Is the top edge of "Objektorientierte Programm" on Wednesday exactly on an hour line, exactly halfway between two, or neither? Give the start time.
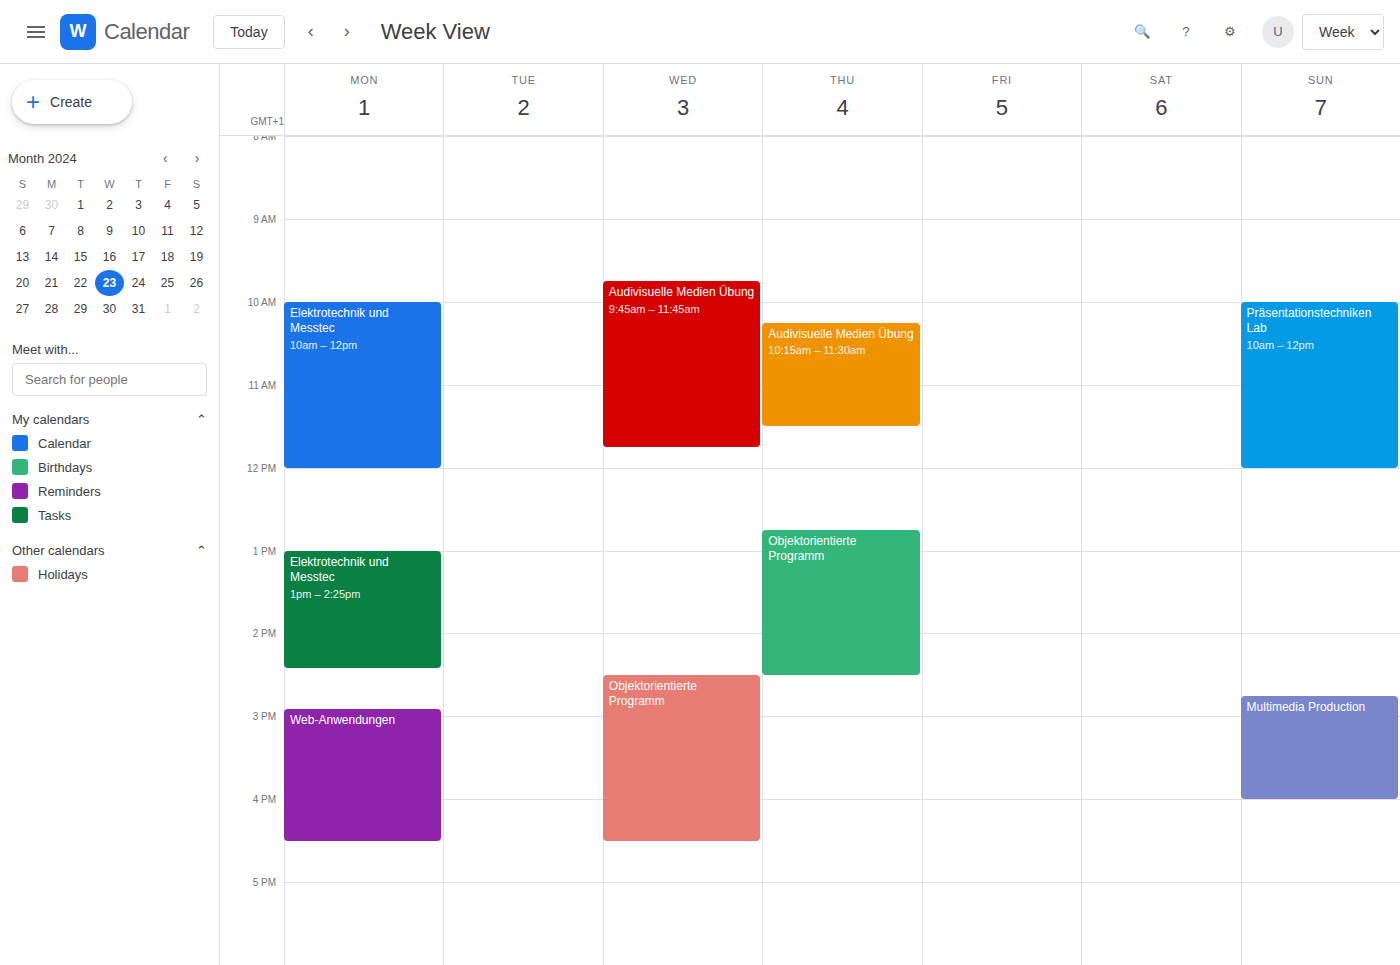
2:30 PM -- halfway between the 2 PM and 3 PM lines.